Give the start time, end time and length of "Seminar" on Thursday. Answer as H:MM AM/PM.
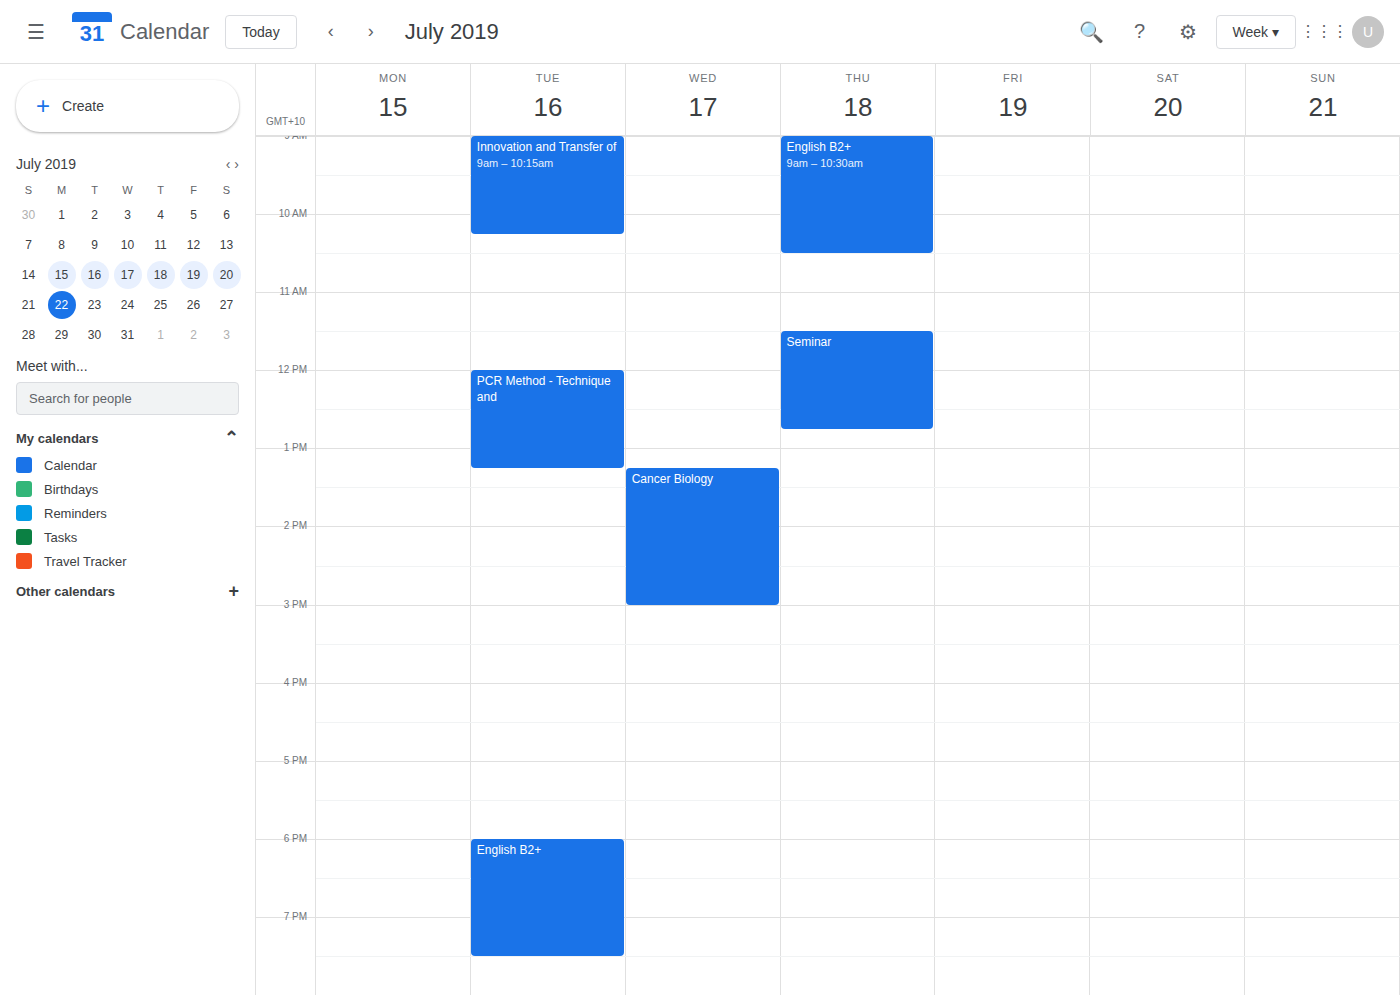
11:30 AM to 12:45 PM, 1 hour 15 minutes